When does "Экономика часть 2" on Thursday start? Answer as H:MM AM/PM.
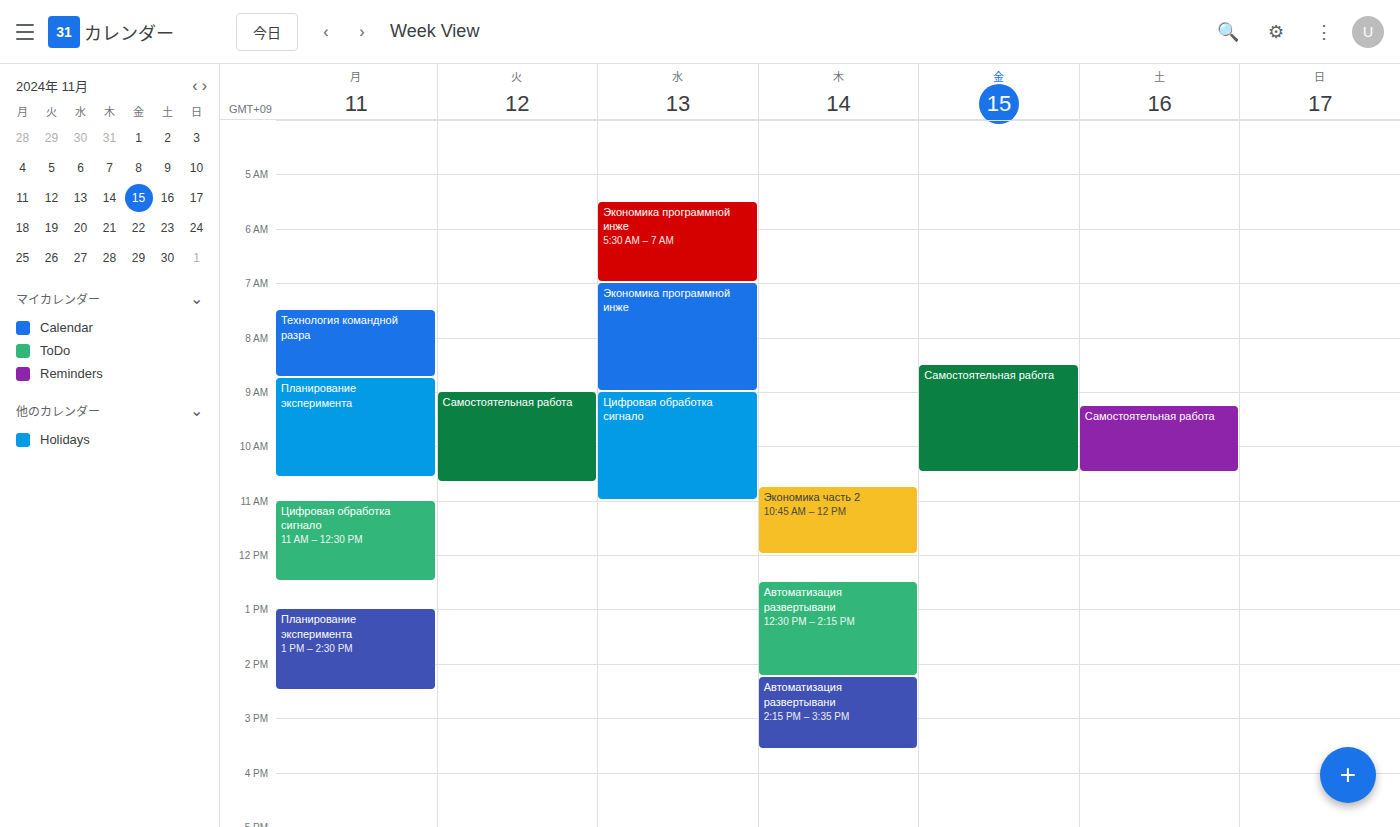
10:45 AM